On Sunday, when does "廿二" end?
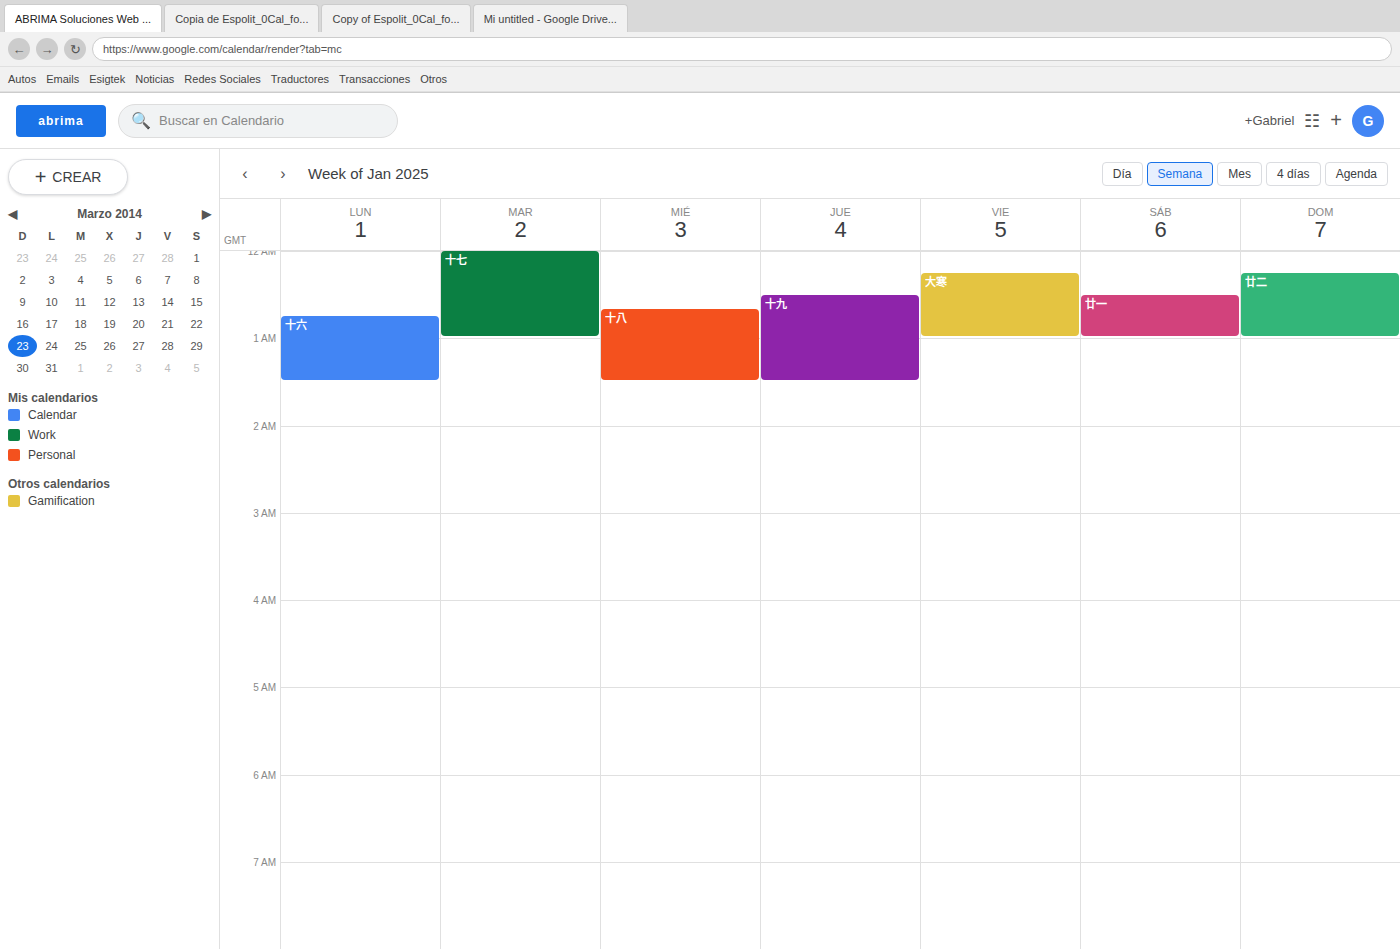
1:00 AM